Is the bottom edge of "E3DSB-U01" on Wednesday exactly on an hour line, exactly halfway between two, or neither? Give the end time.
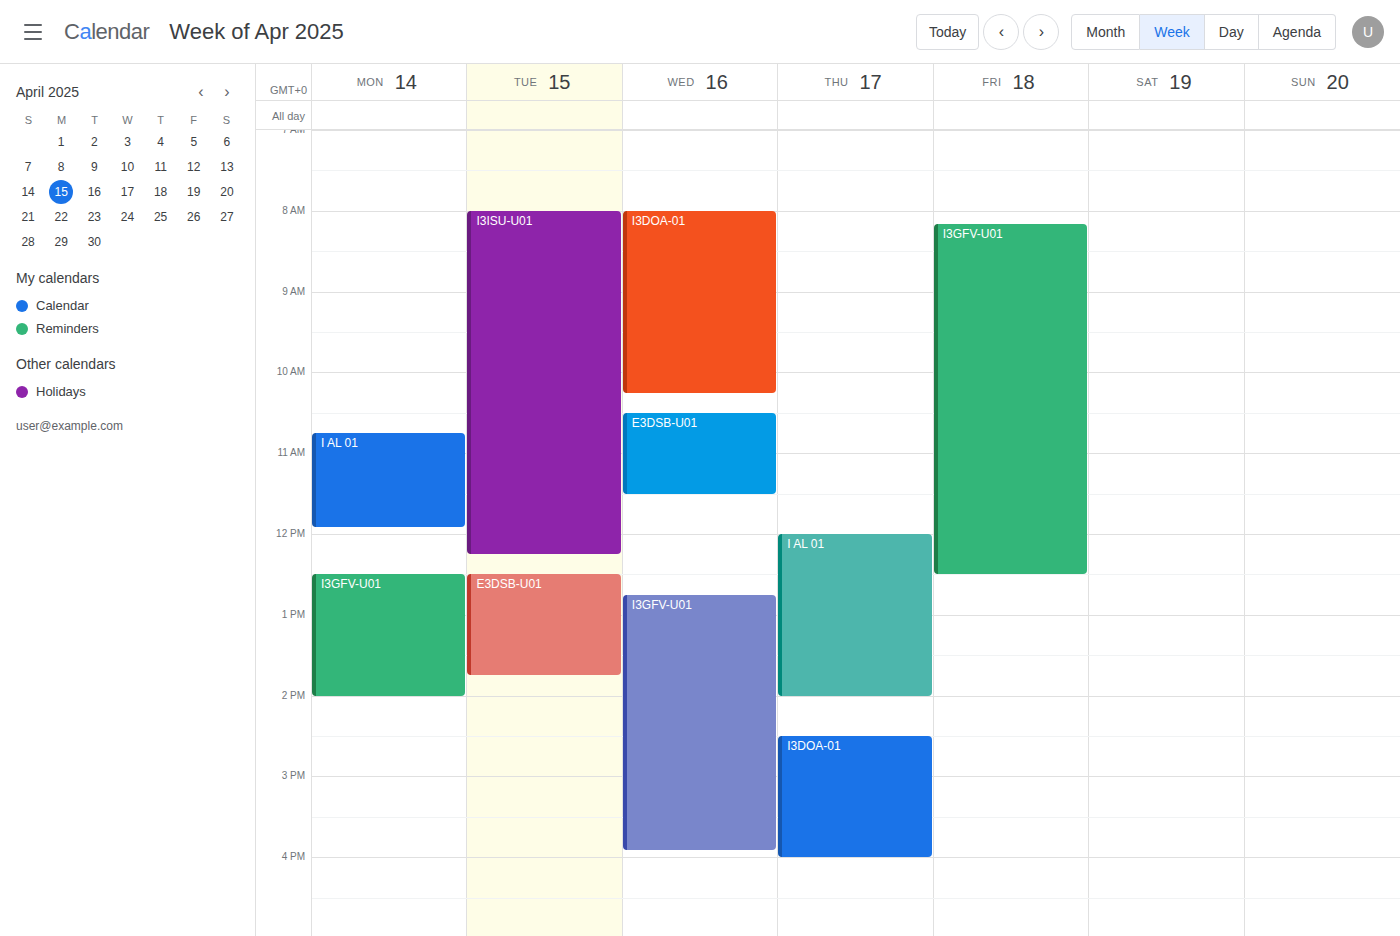
11:30 AM -- halfway between the 11 AM and 12 PM lines.